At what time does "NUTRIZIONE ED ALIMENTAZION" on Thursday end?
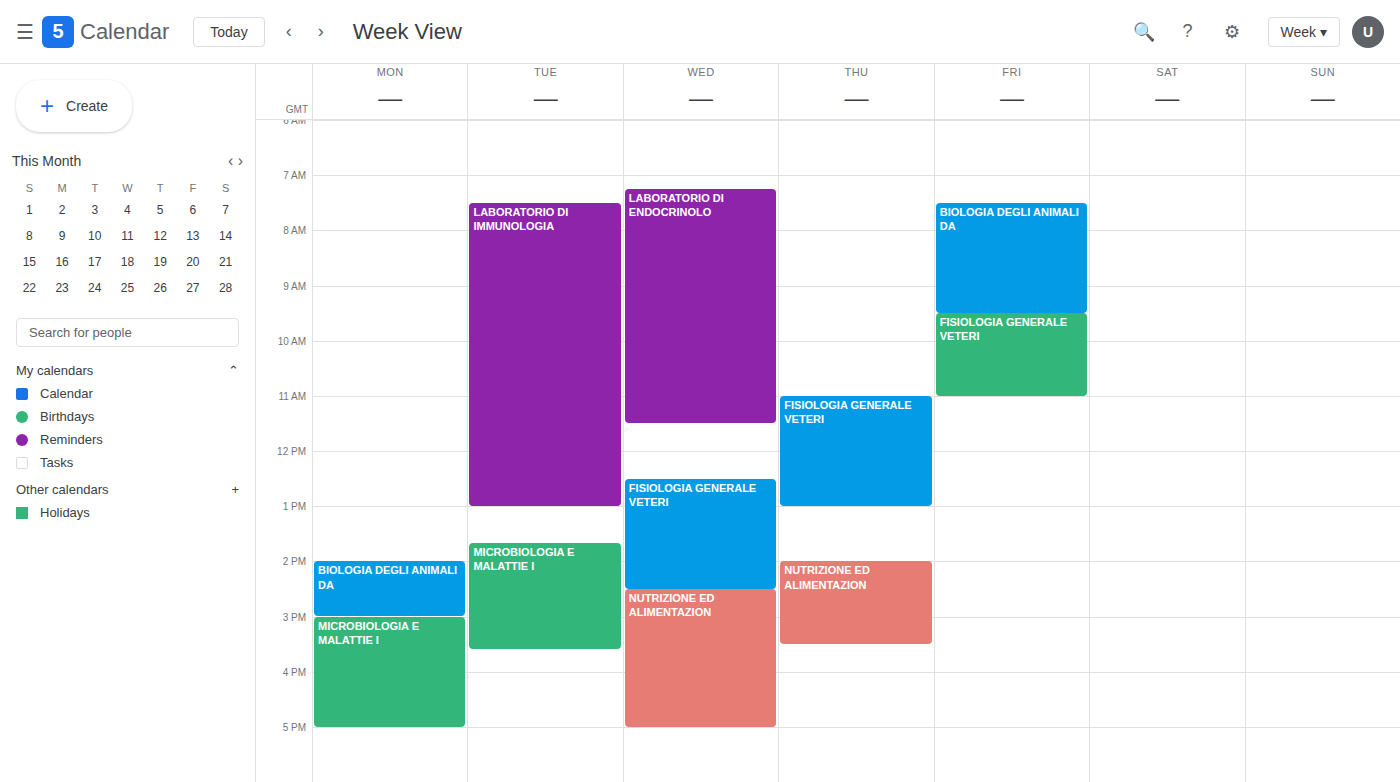
3:30 PM